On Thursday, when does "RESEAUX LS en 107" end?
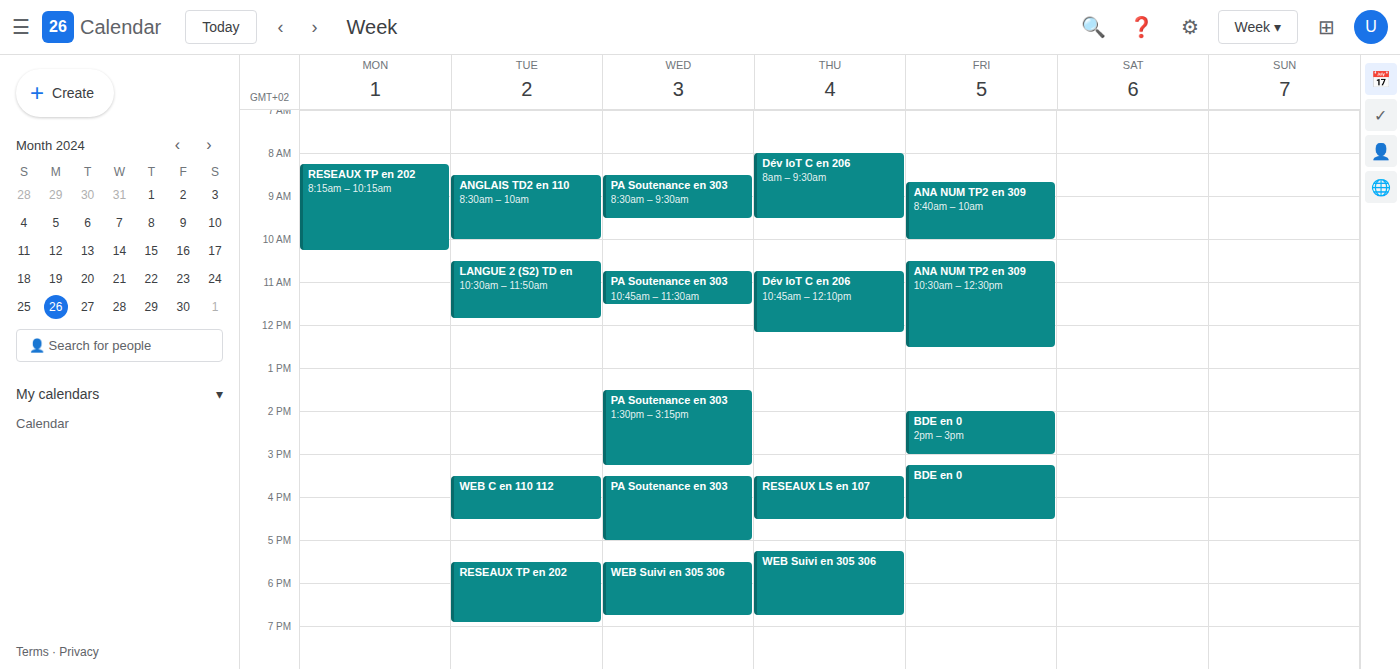
4:30 PM